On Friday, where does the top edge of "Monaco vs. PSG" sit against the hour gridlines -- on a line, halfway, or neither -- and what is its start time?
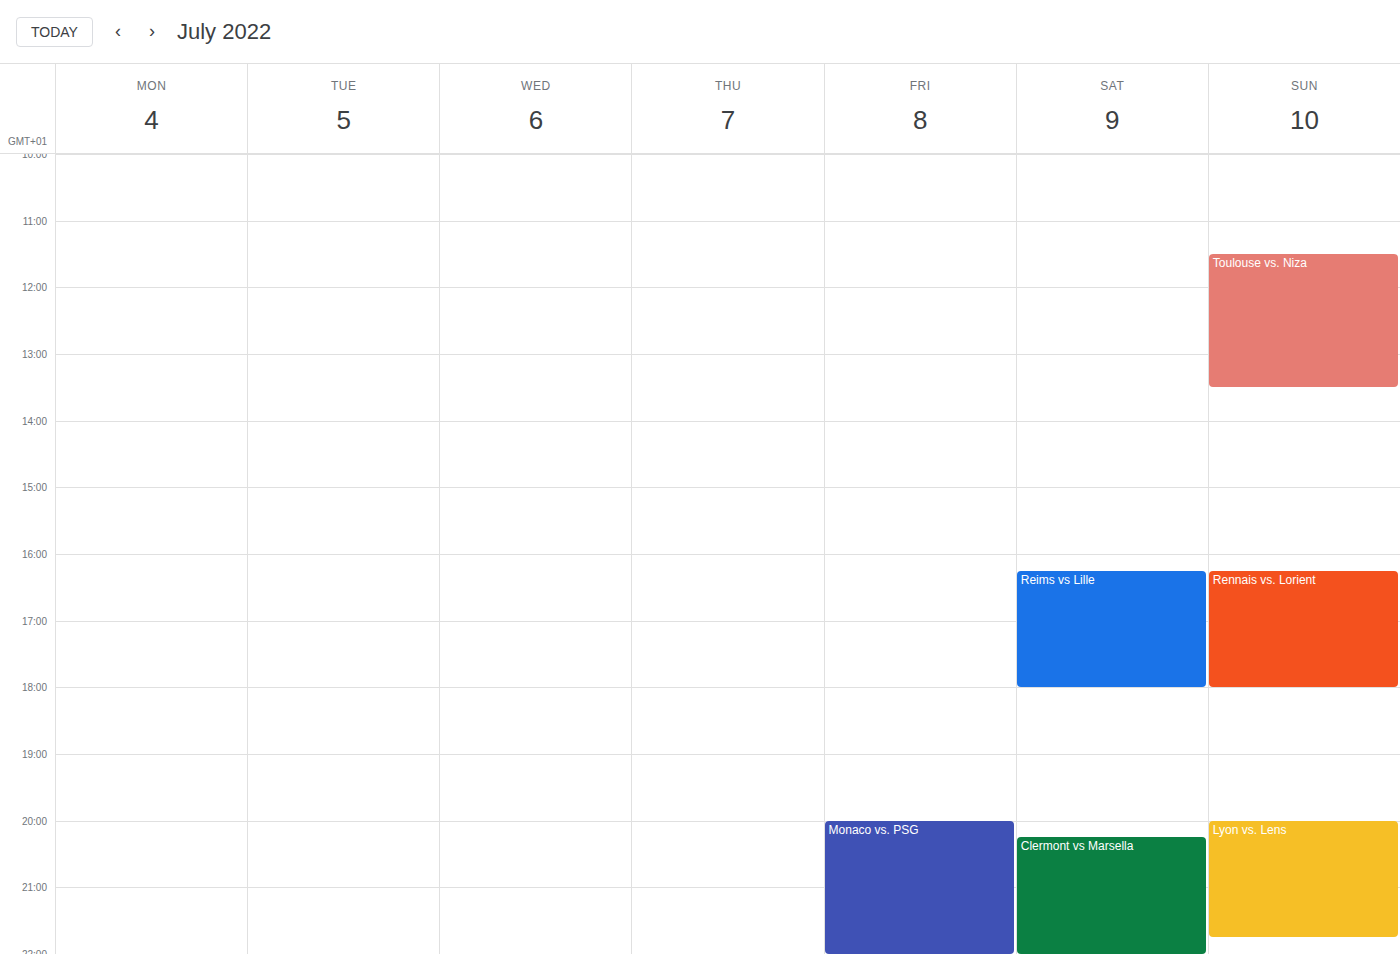
8:00 PM -- exactly on the 8 PM line.